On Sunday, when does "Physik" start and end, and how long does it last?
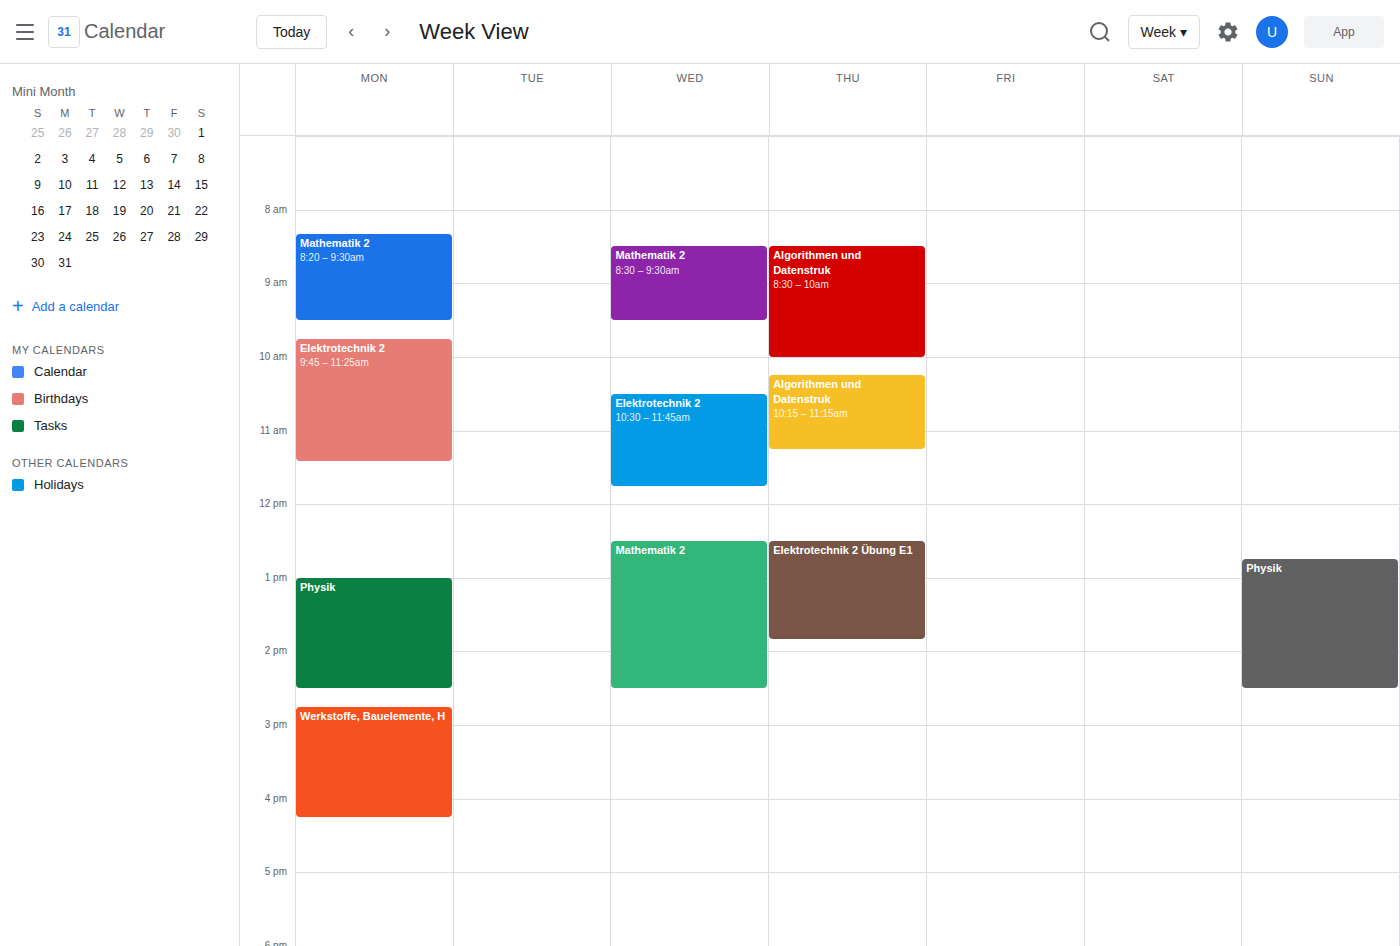
12:45 PM to 2:30 PM, 1 hour 45 minutes